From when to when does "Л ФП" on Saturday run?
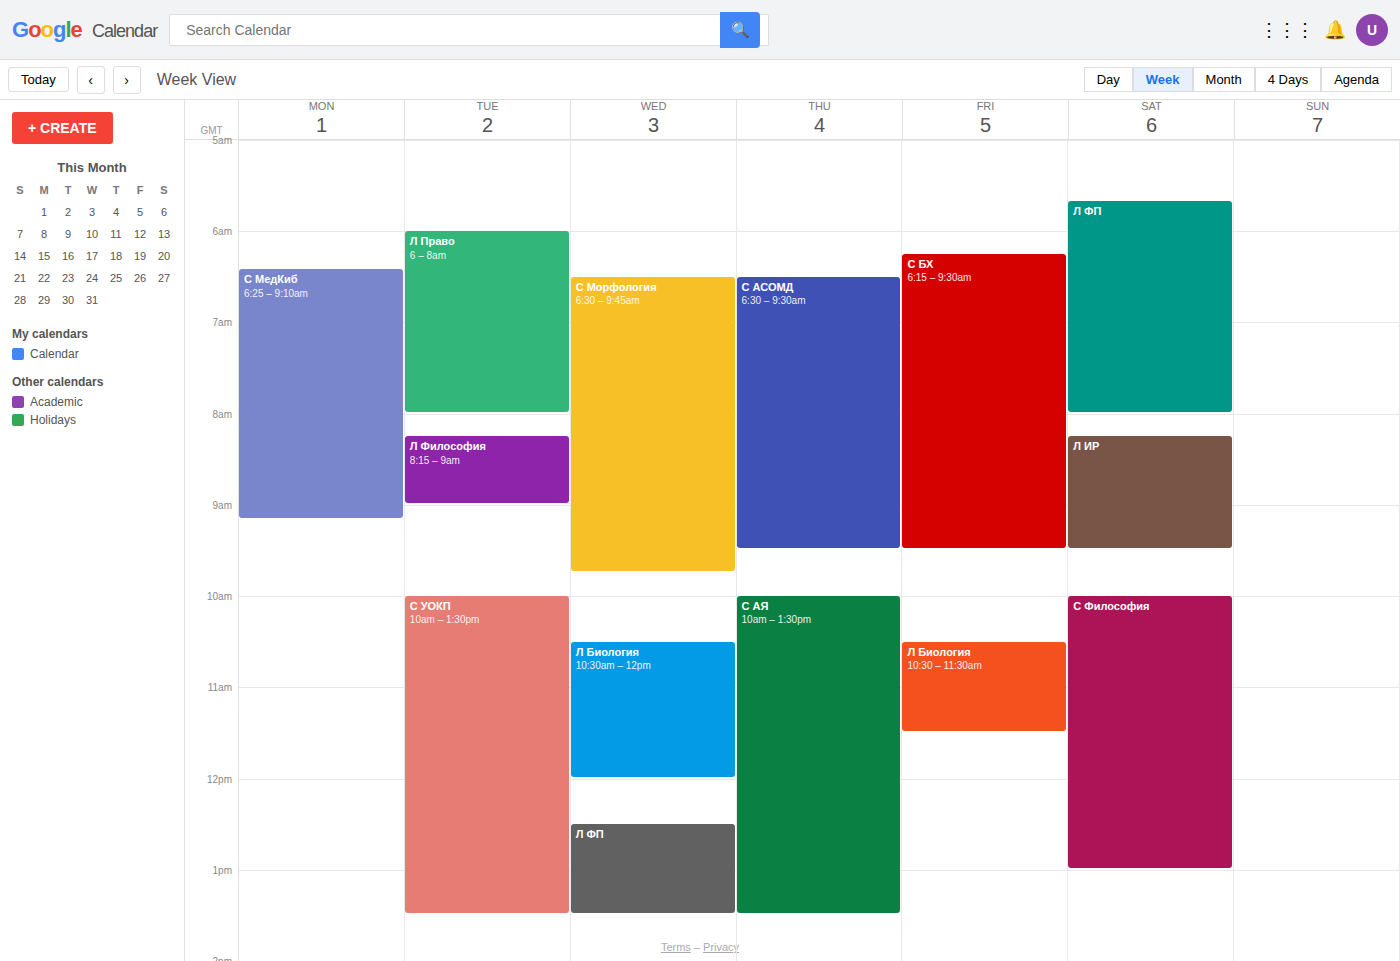
5:40 AM to 8:00 AM